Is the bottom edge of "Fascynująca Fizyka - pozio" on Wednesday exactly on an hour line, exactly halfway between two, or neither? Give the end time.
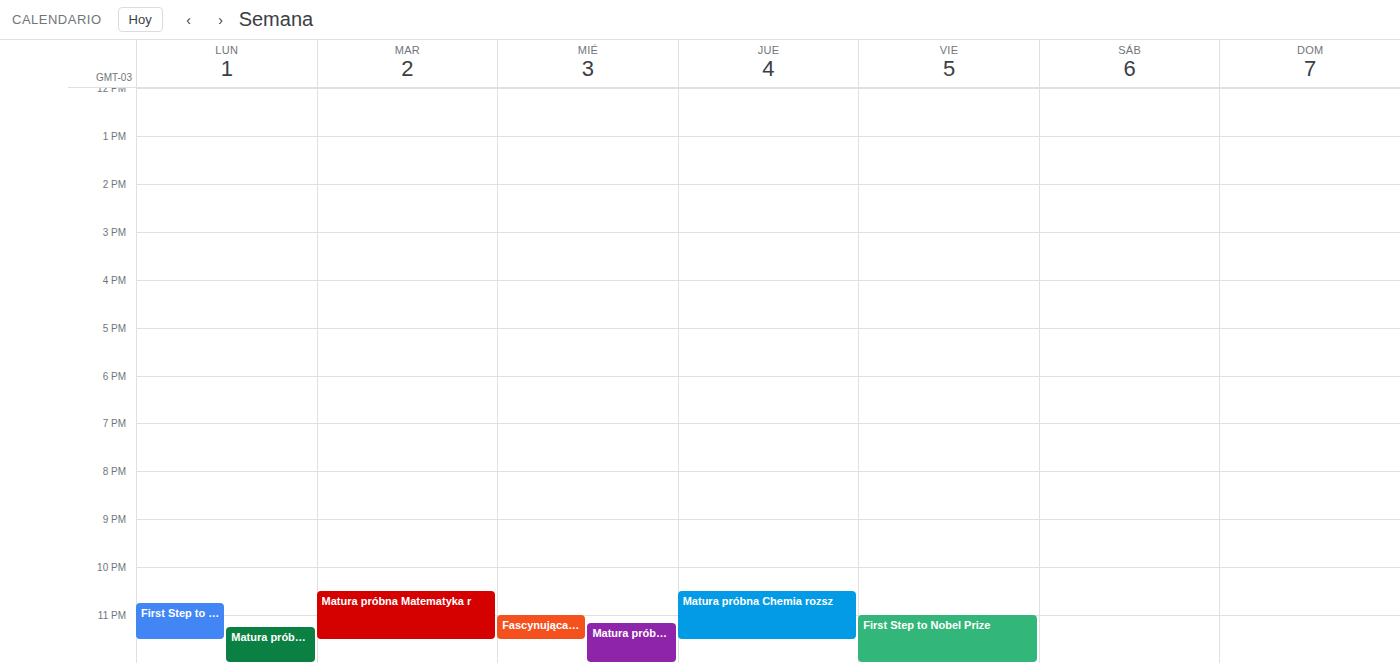
11:30 PM -- halfway between the 11 PM and 12 AM lines.